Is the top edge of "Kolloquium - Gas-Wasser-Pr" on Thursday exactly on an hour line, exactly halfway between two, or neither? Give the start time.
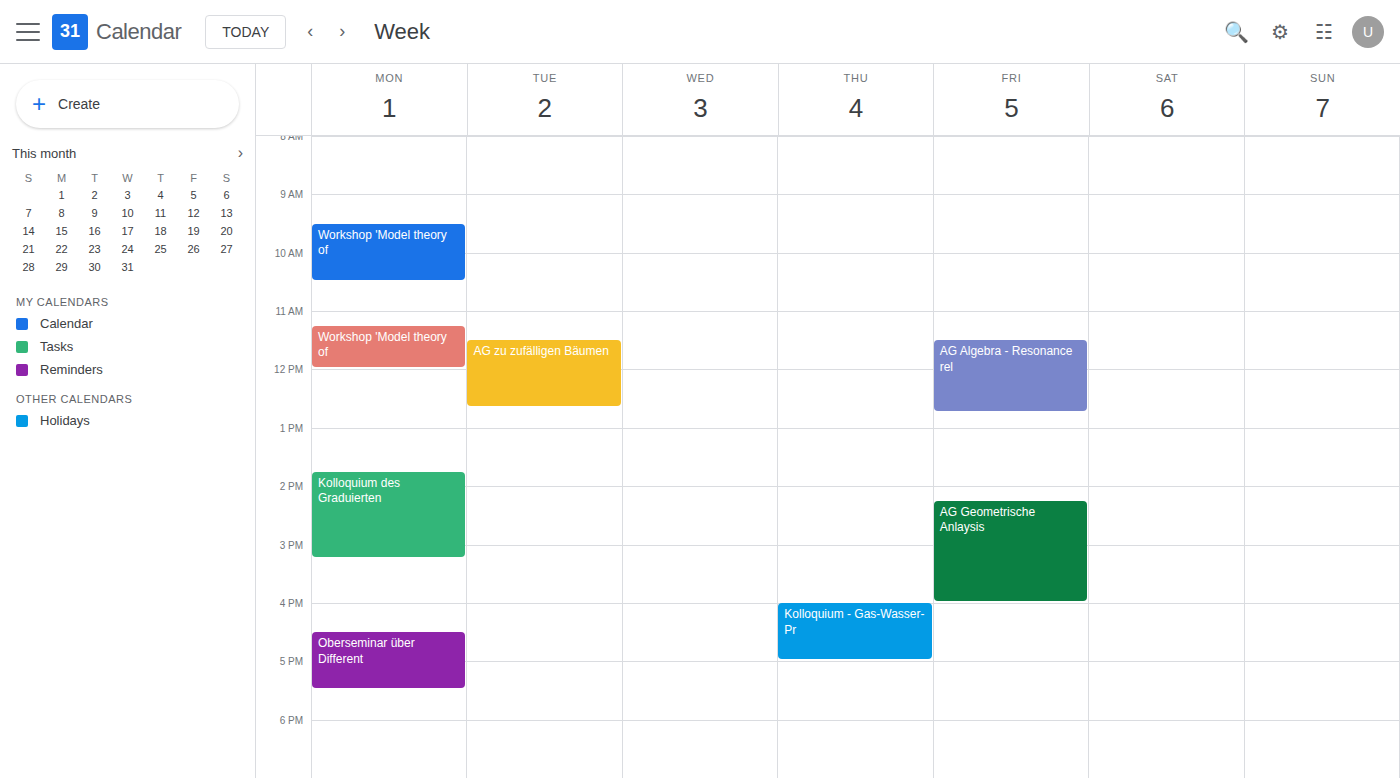
4:00 PM -- exactly on the 4 PM line.